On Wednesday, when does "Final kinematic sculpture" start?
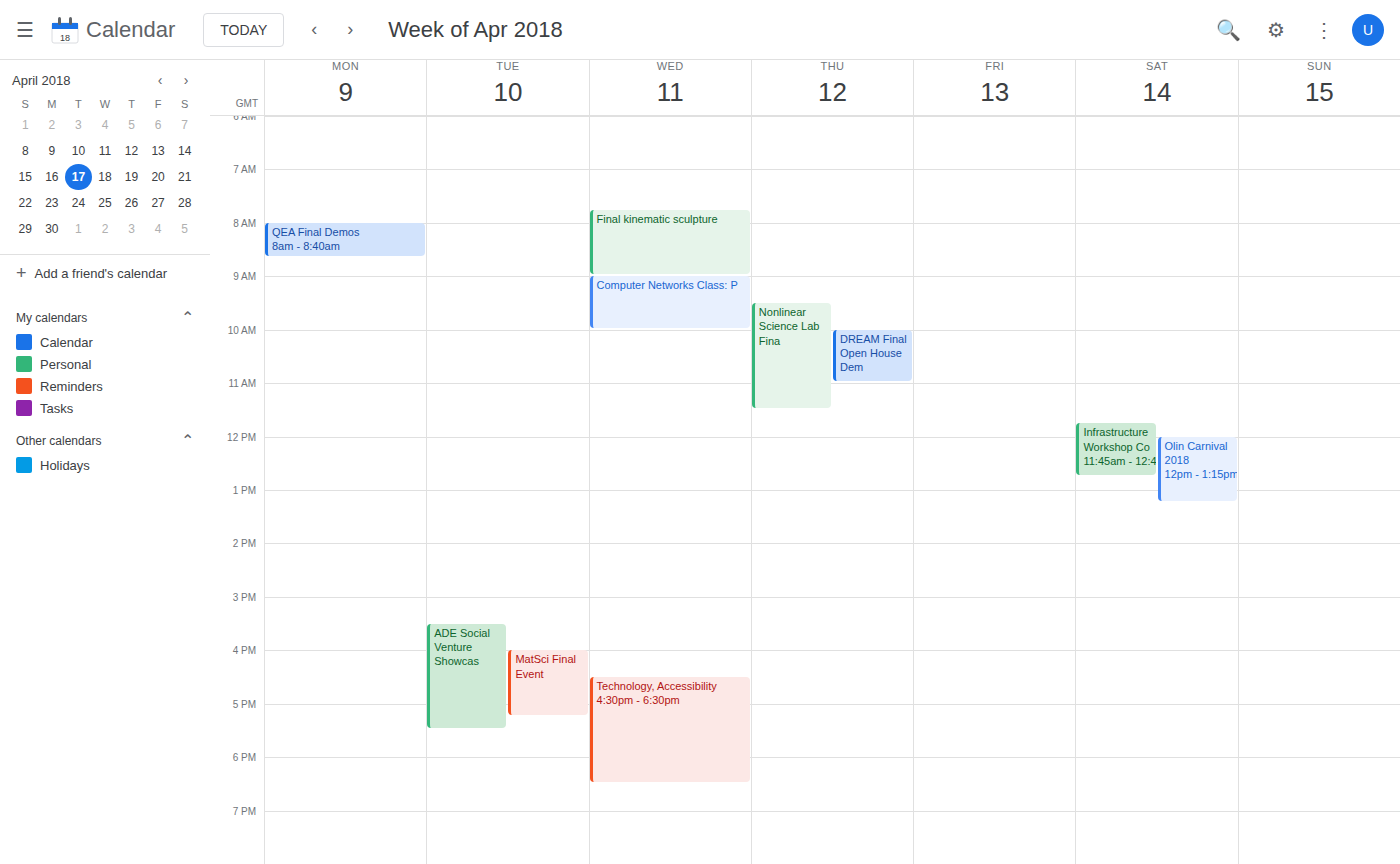
7:45 AM